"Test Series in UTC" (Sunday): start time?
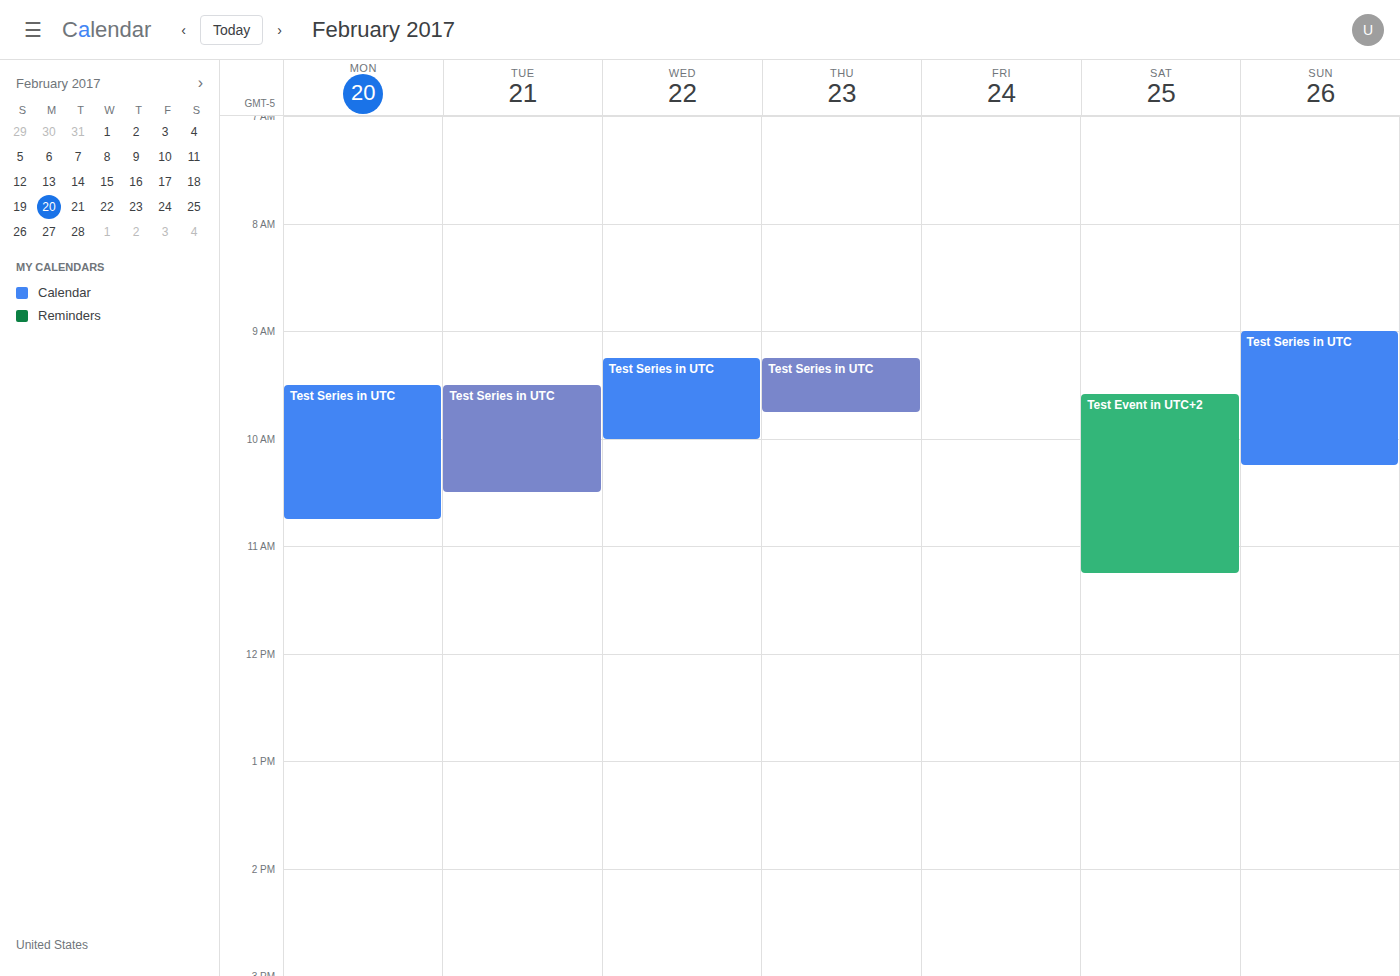
09:00